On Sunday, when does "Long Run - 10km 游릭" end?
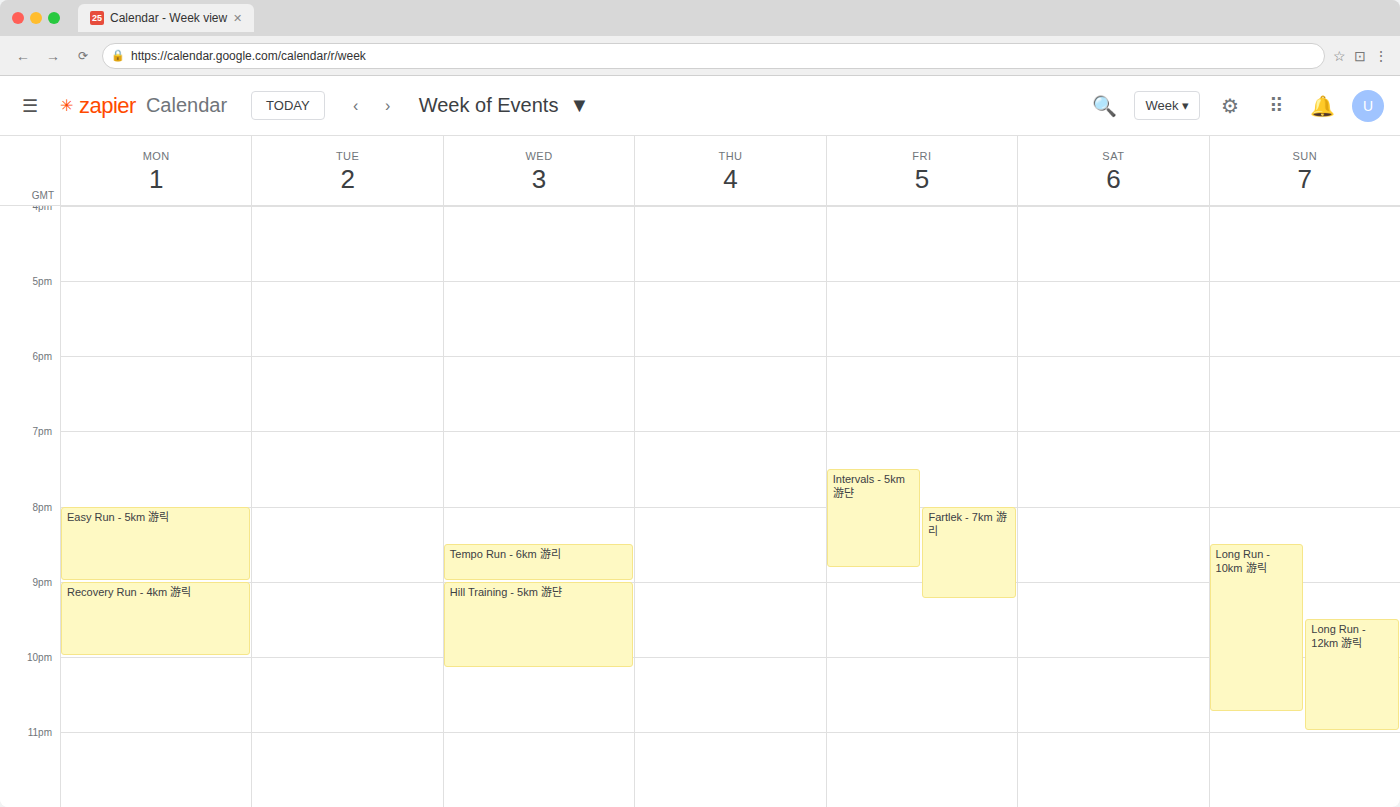
10:45 PM